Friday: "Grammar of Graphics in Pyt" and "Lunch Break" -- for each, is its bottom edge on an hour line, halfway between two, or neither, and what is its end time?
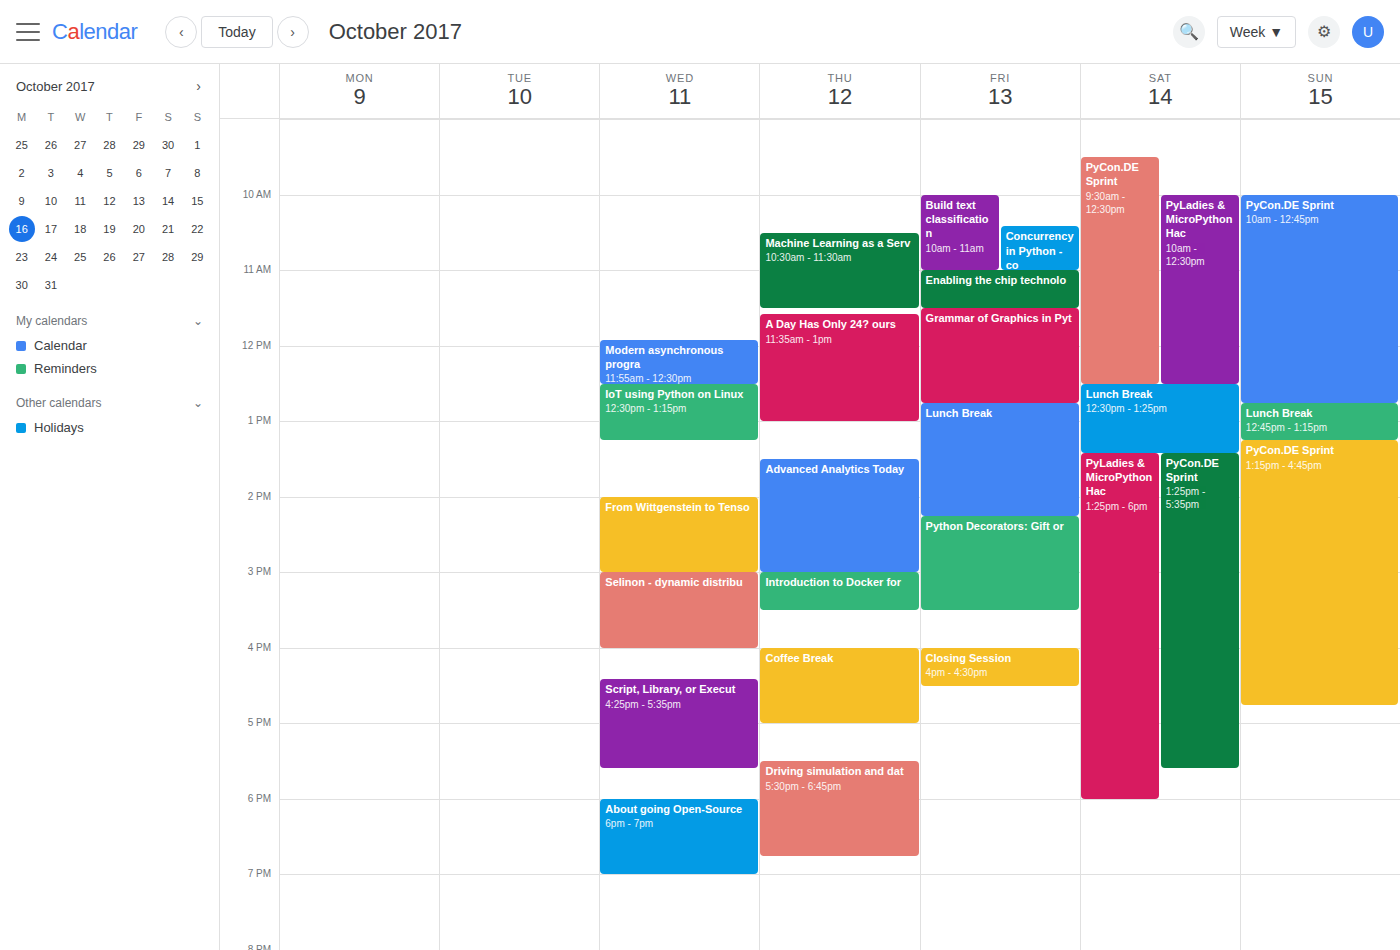
"Grammar of Graphics in Pyt": 12:45 PM, neither: three quarters of the way from the 12 PM line to the 1 PM line. "Lunch Break": 2:15 PM, neither: a quarter of the way from the 2 PM line to the 3 PM line.